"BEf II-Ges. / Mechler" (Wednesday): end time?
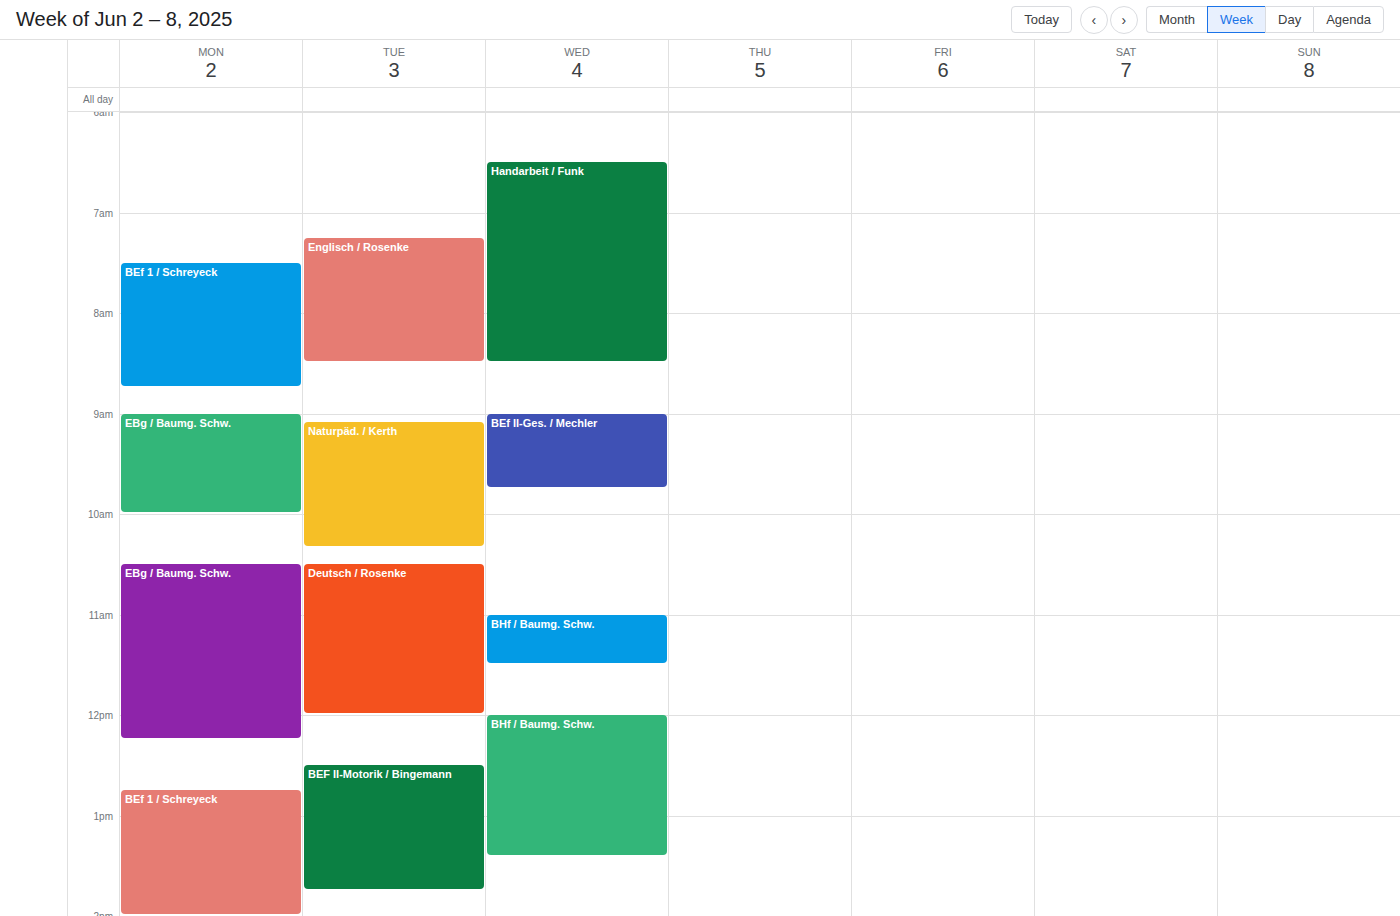
9:45 AM